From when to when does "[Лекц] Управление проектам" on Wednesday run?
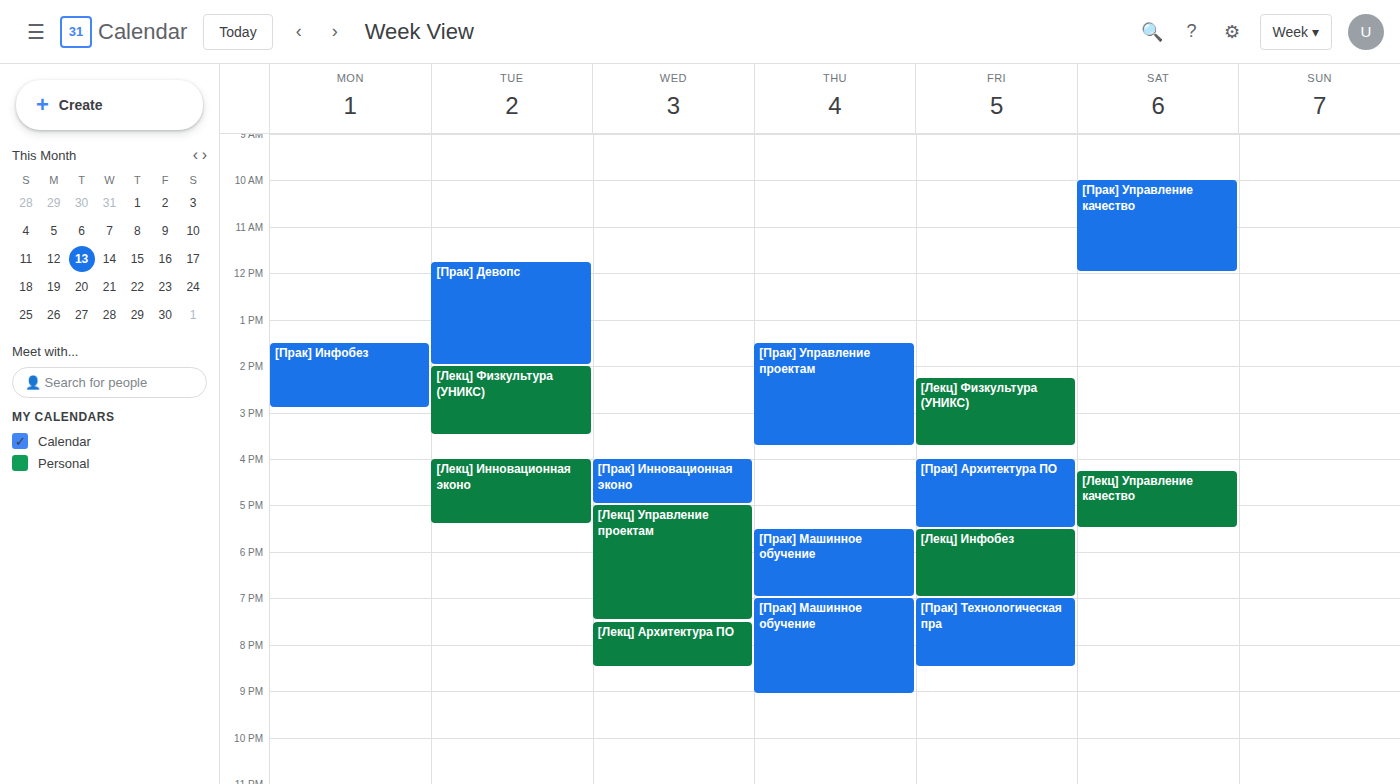
5:00 PM to 7:30 PM